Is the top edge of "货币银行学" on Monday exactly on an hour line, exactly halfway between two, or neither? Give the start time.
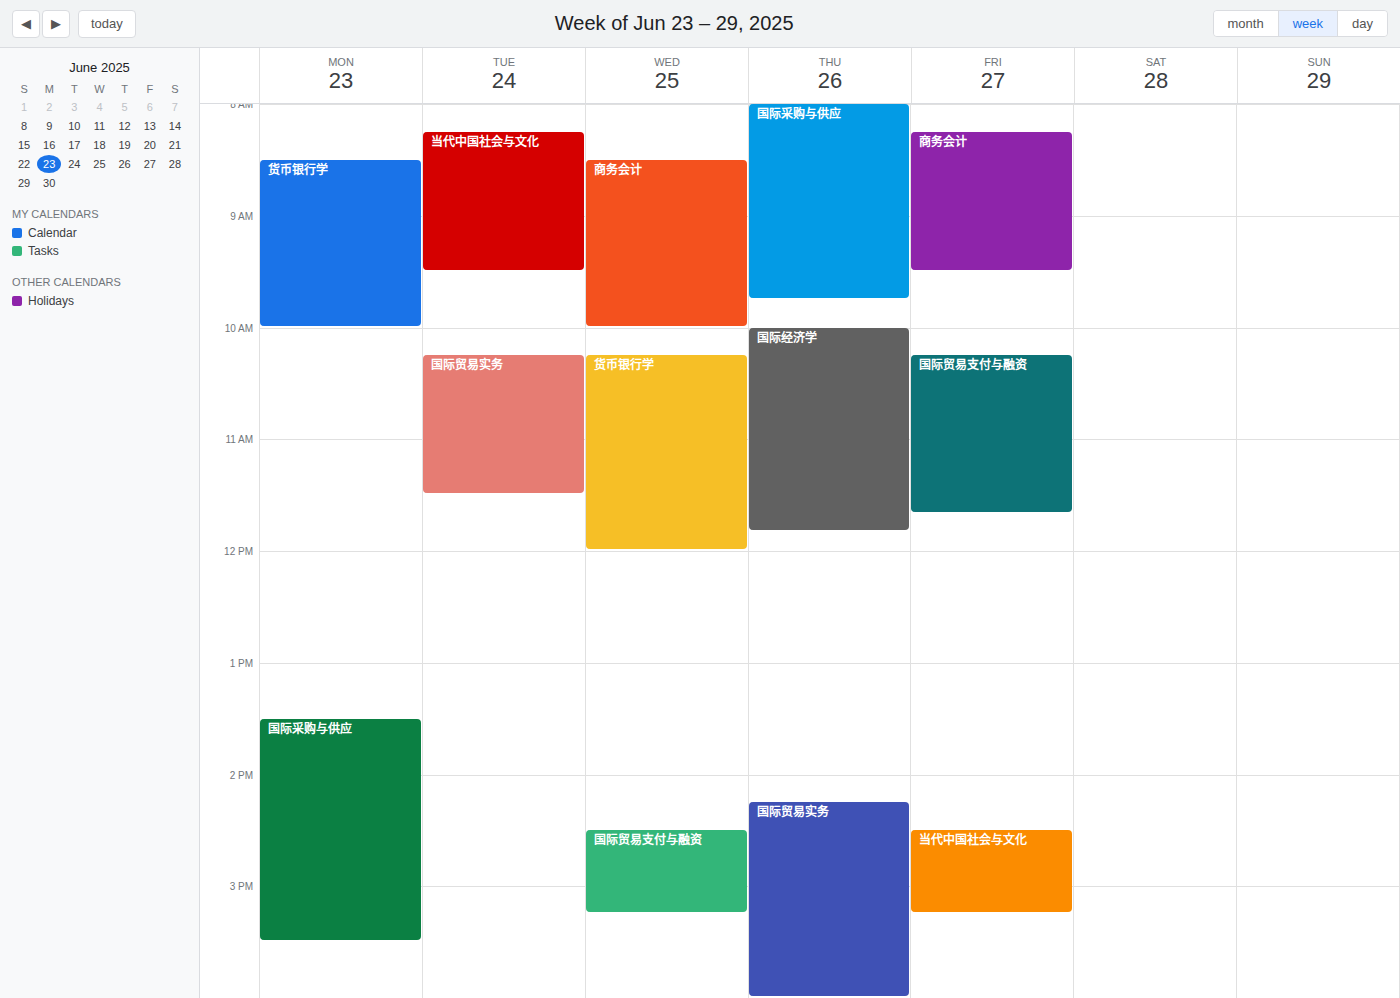
8:30 AM -- halfway between the 8 AM and 9 AM lines.